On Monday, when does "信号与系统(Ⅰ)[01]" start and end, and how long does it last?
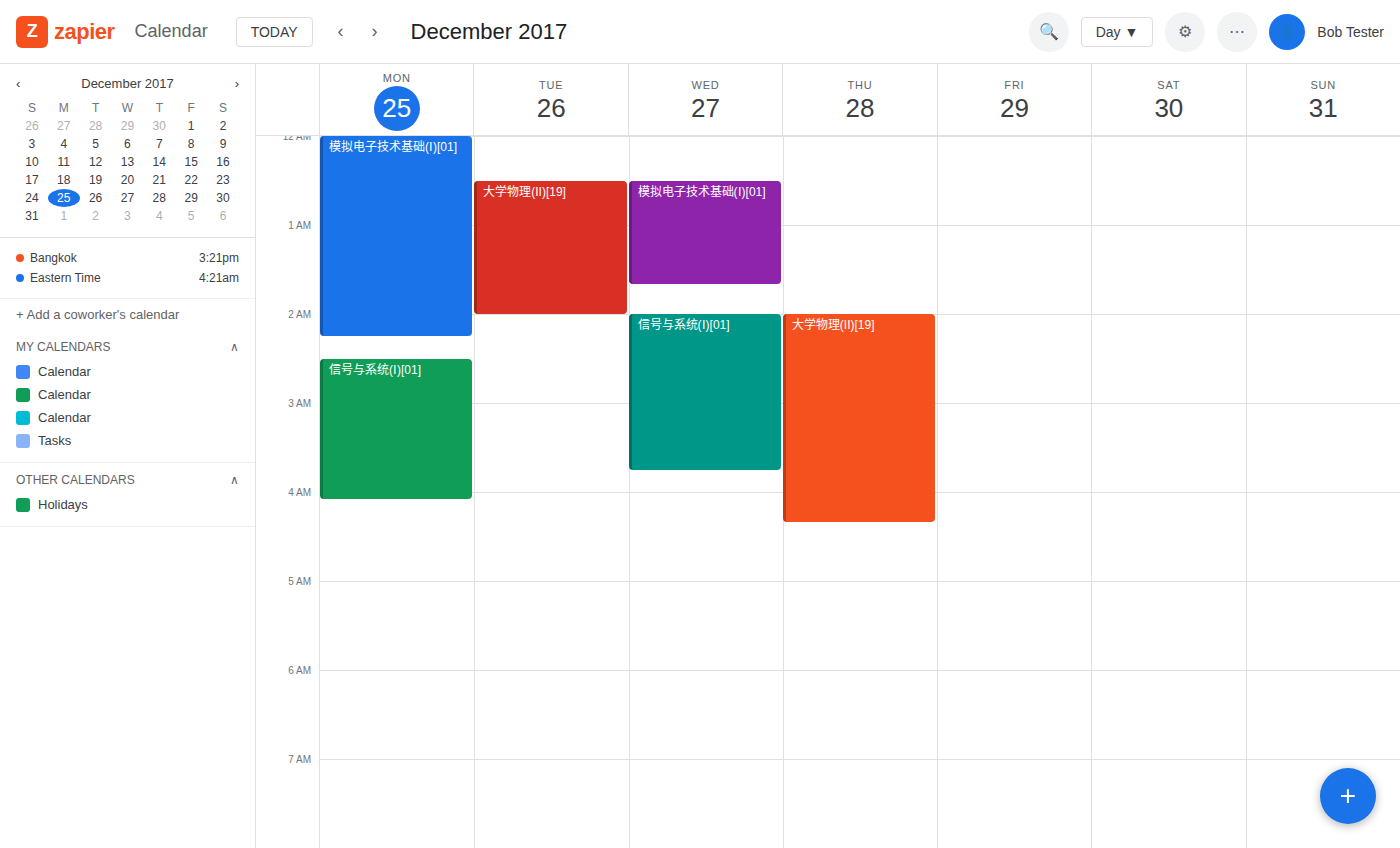
2:30 AM to 4:05 AM, 1 hour 35 minutes